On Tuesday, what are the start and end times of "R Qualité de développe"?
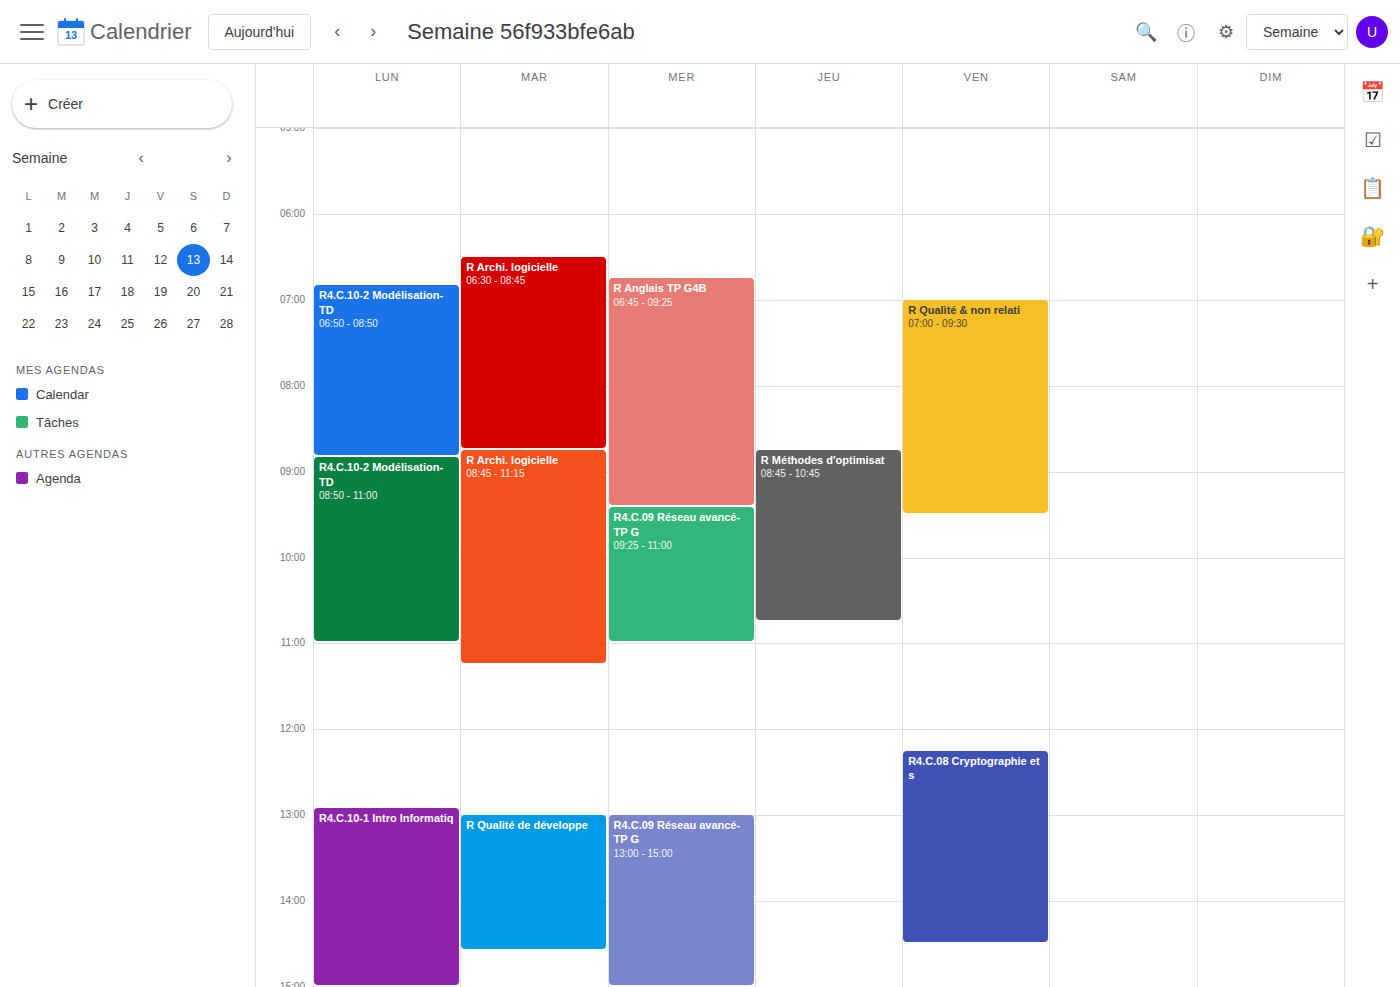
1:00 PM to 2:35 PM